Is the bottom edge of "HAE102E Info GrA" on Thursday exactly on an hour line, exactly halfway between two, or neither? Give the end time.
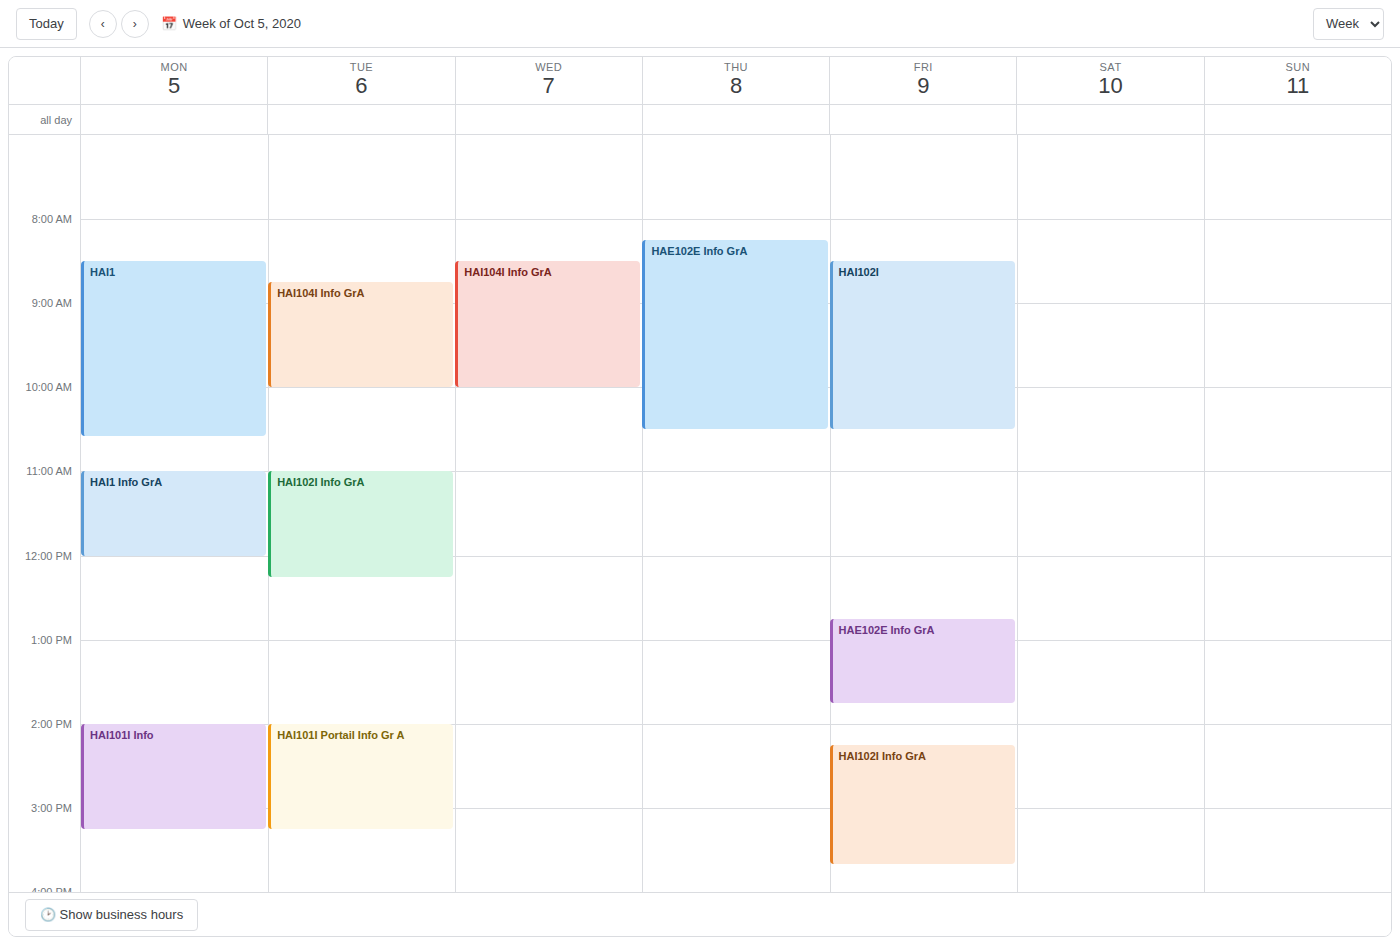
10:30 AM -- halfway between the 10 AM and 11 AM lines.